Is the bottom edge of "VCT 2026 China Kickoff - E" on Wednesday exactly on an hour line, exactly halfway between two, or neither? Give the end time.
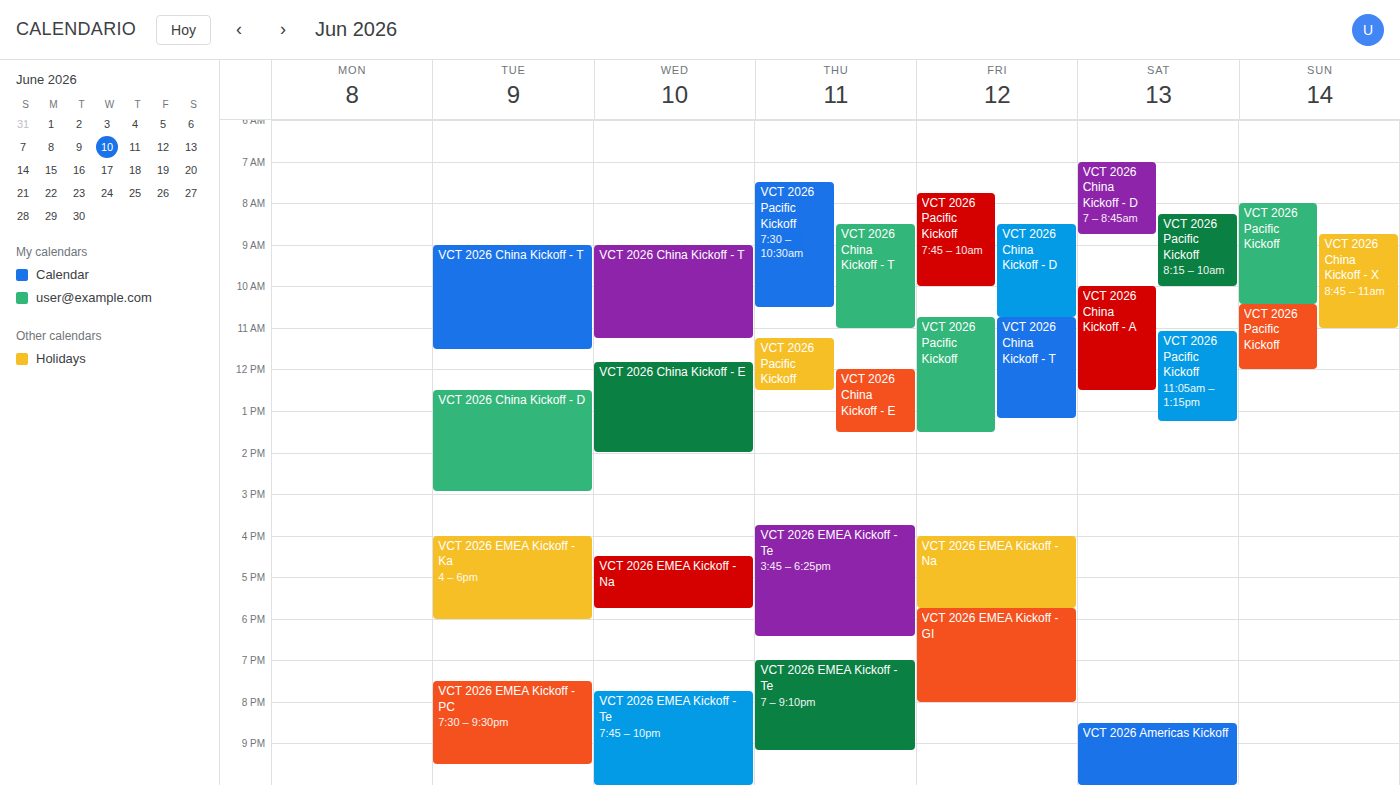
2:00 PM -- exactly on the 2 PM line.